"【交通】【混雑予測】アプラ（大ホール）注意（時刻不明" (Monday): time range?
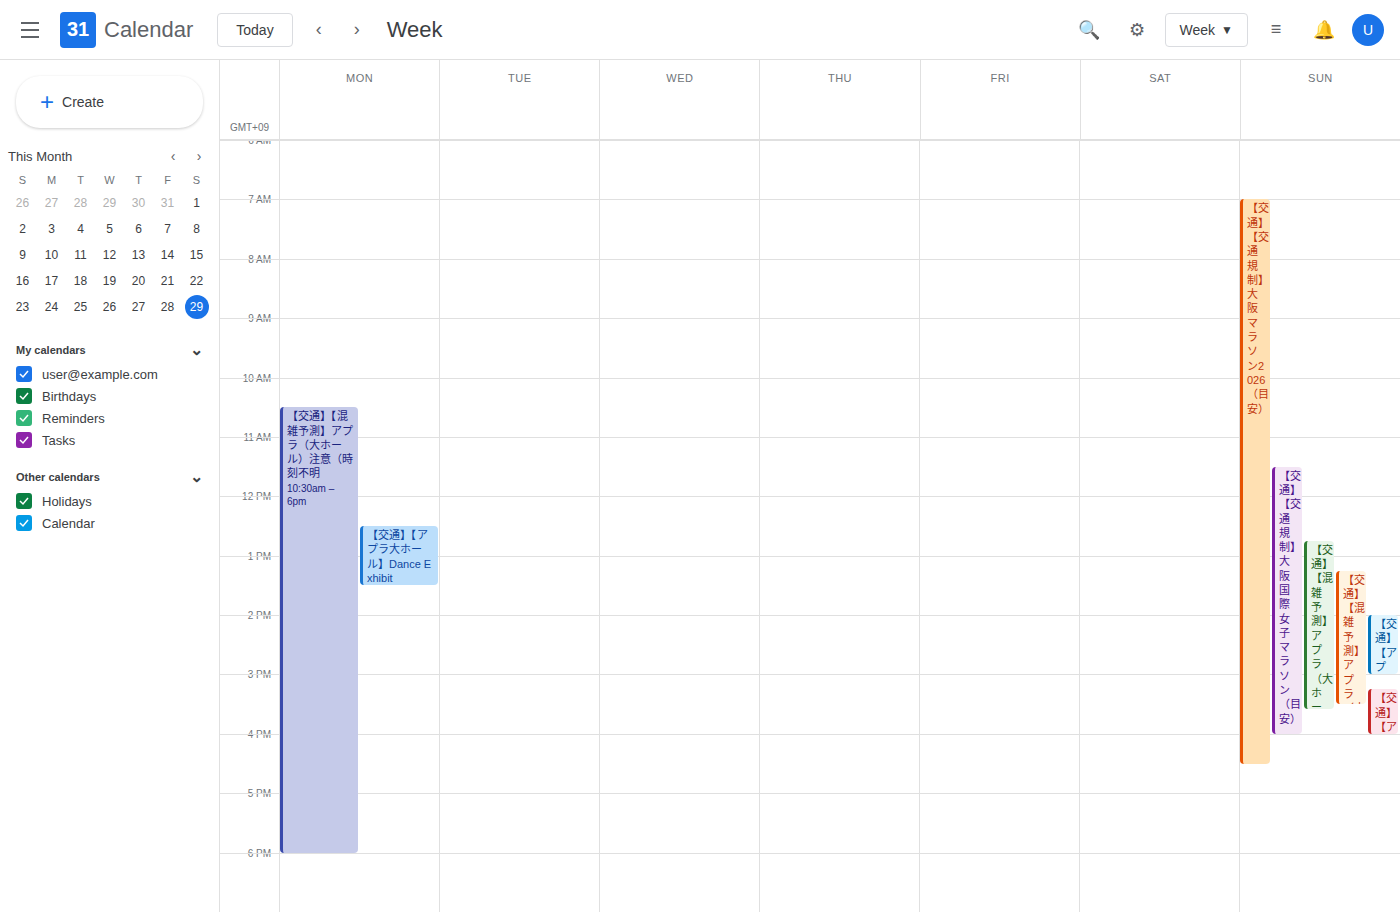
10:30 to 18:00